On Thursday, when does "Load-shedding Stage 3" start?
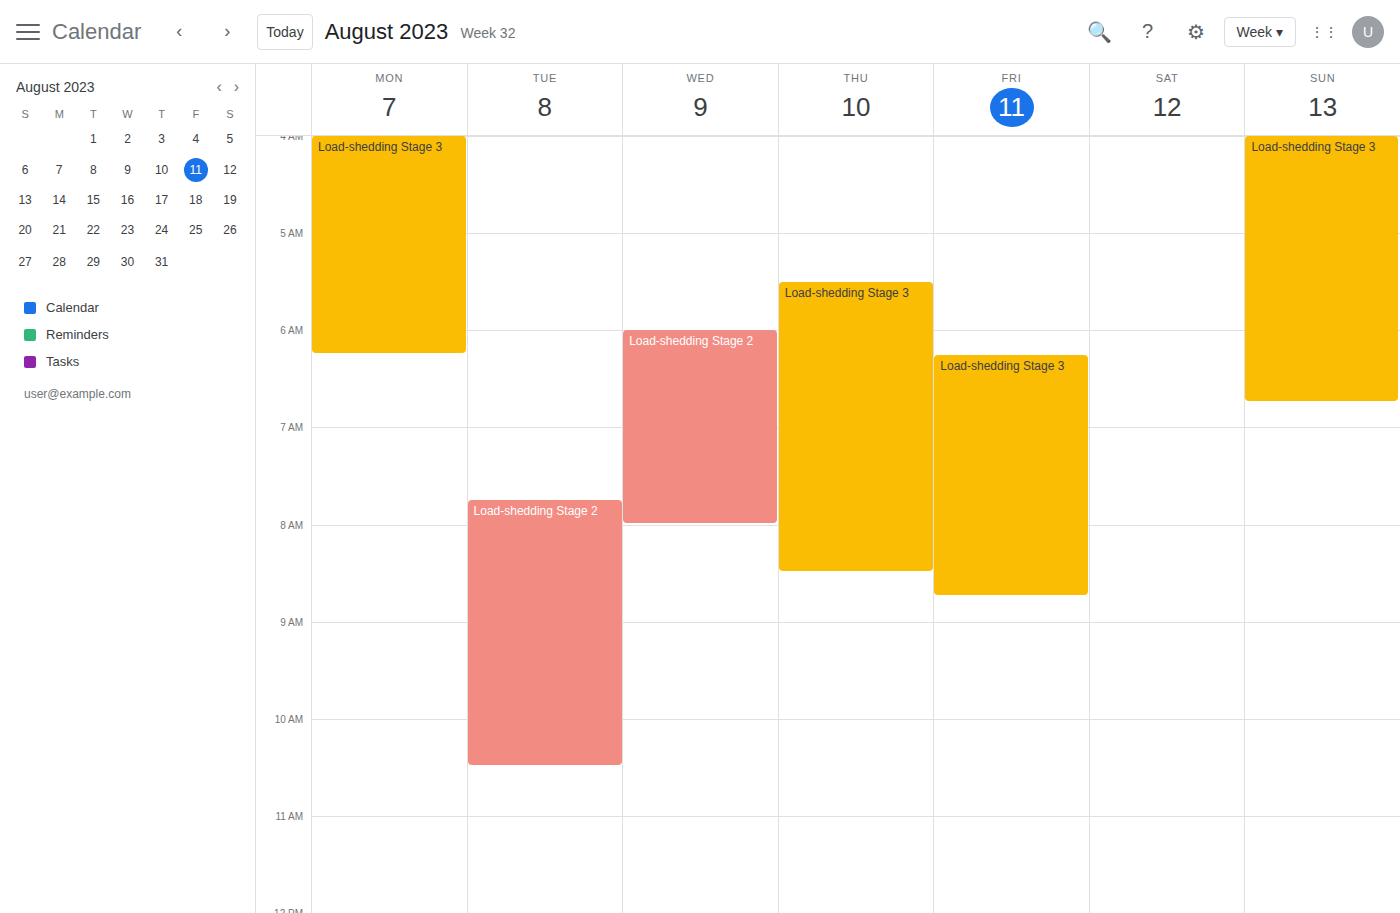
05:30